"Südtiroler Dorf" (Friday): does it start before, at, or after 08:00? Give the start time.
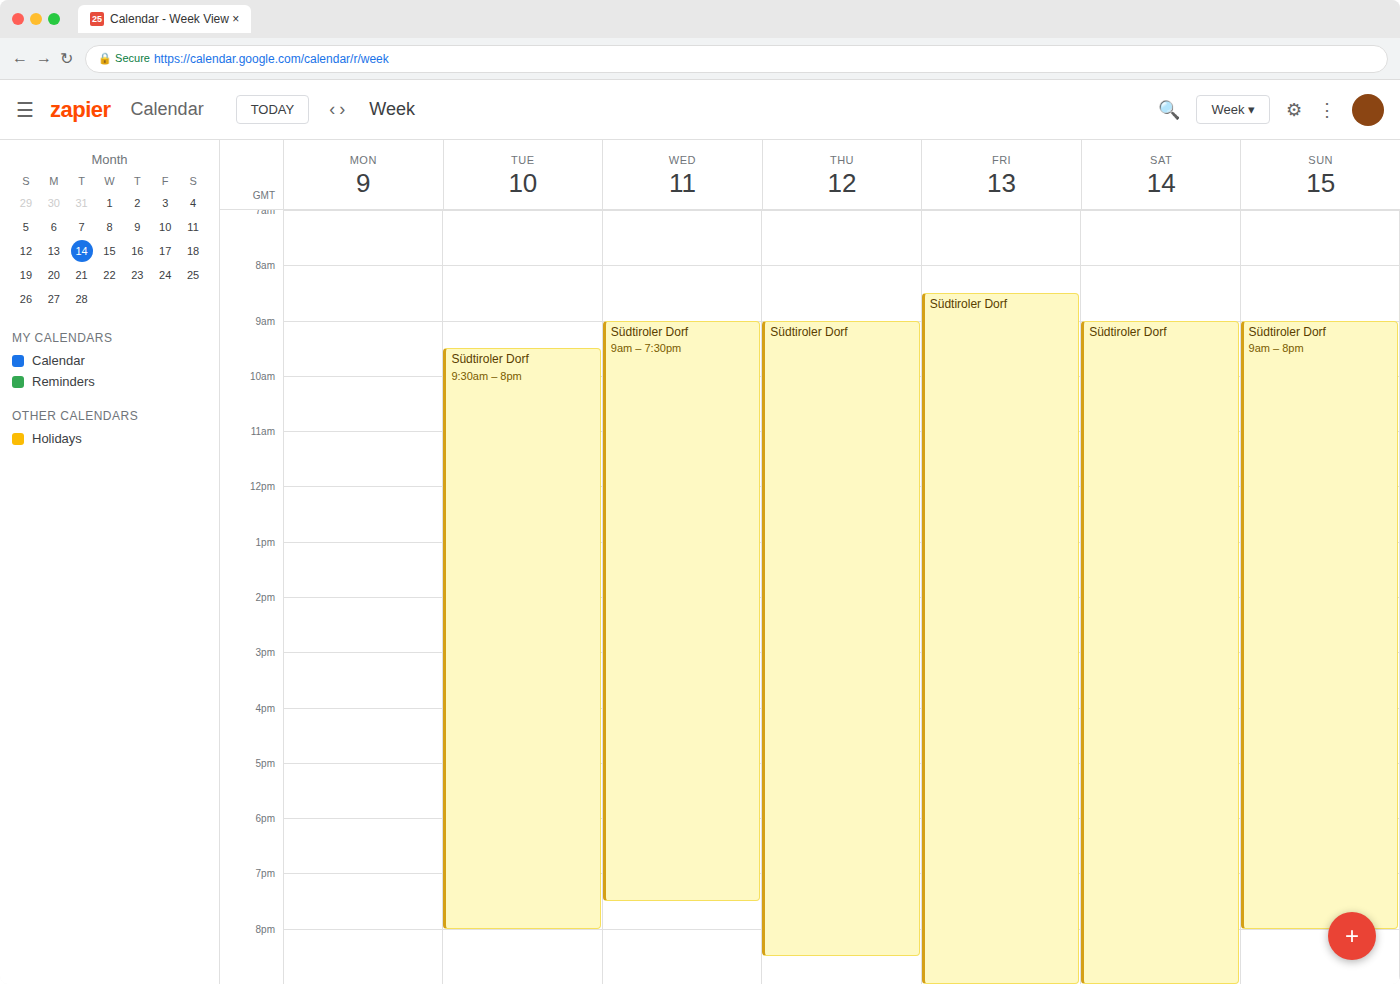
08:30 -- after 08:00, 30 minutes below the 08:00 line.